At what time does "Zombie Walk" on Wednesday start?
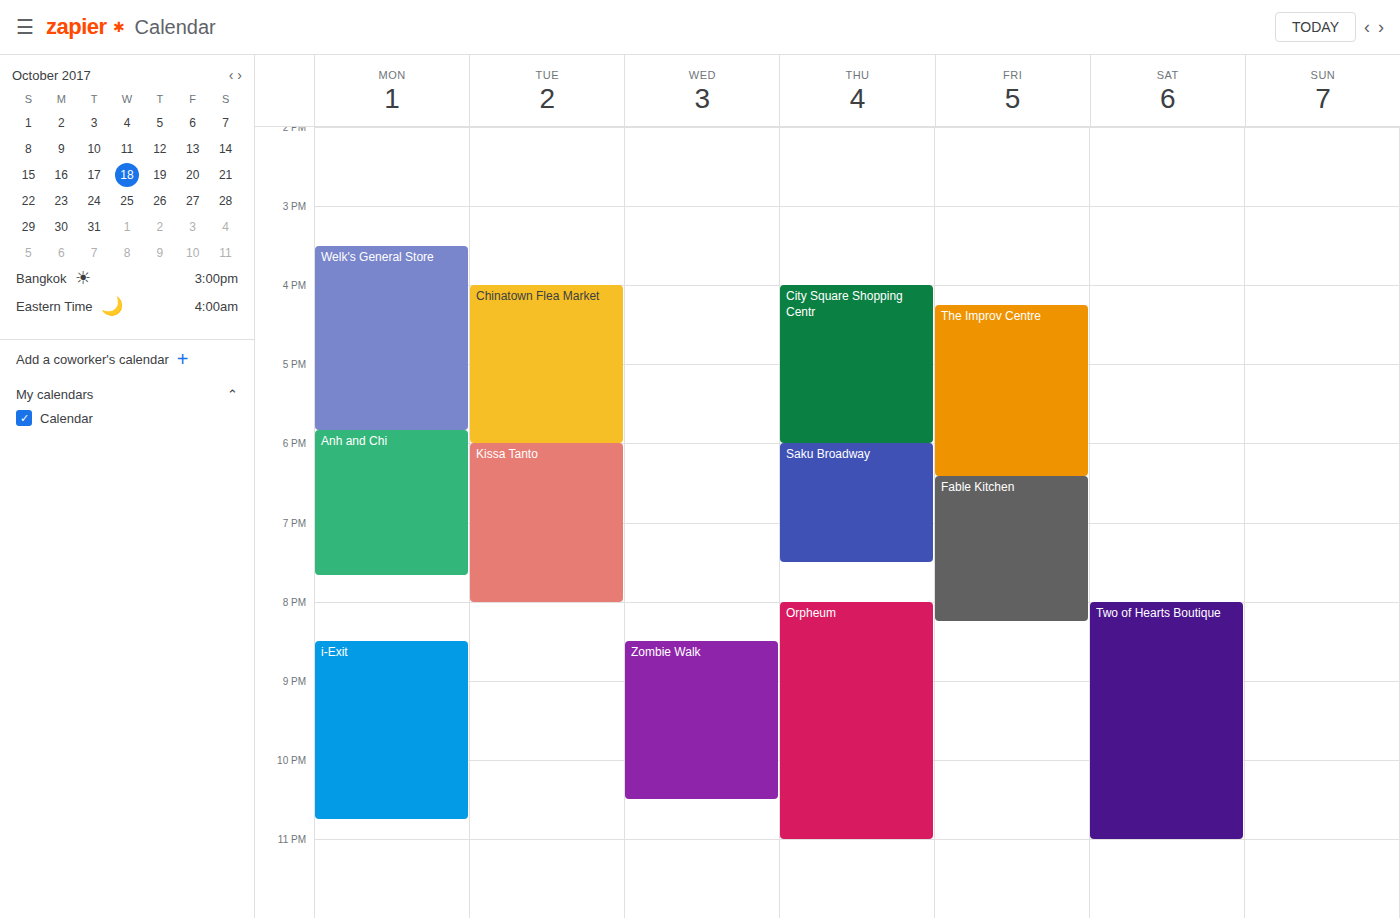
8:30 PM